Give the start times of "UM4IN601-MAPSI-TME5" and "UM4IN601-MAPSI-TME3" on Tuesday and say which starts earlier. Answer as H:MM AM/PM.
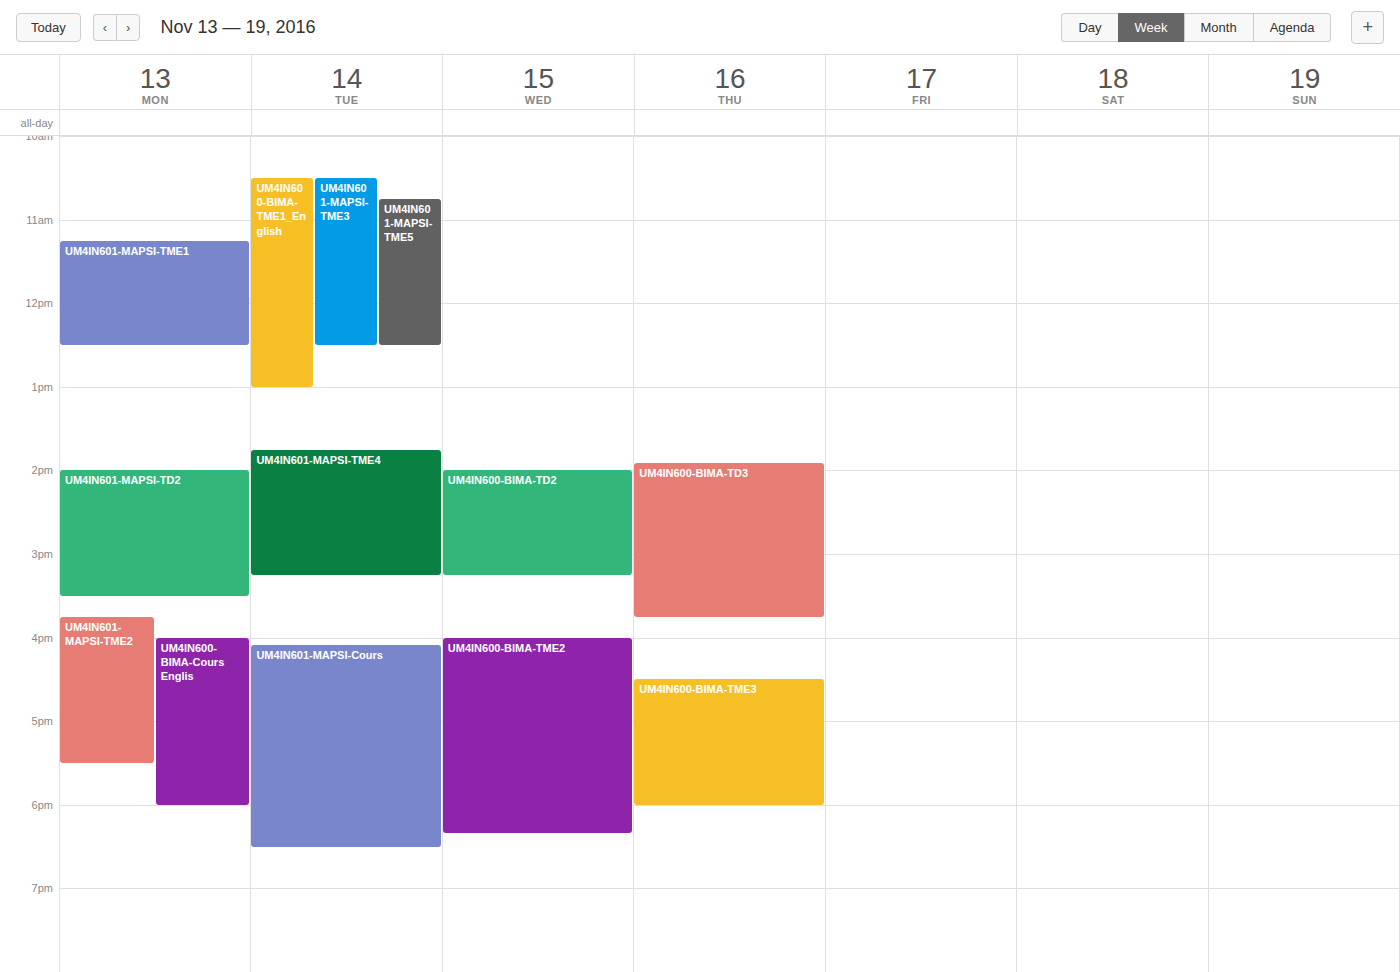
"UM4IN601-MAPSI-TME3" 10:30 AM; "UM4IN601-MAPSI-TME5" 10:45 AM.